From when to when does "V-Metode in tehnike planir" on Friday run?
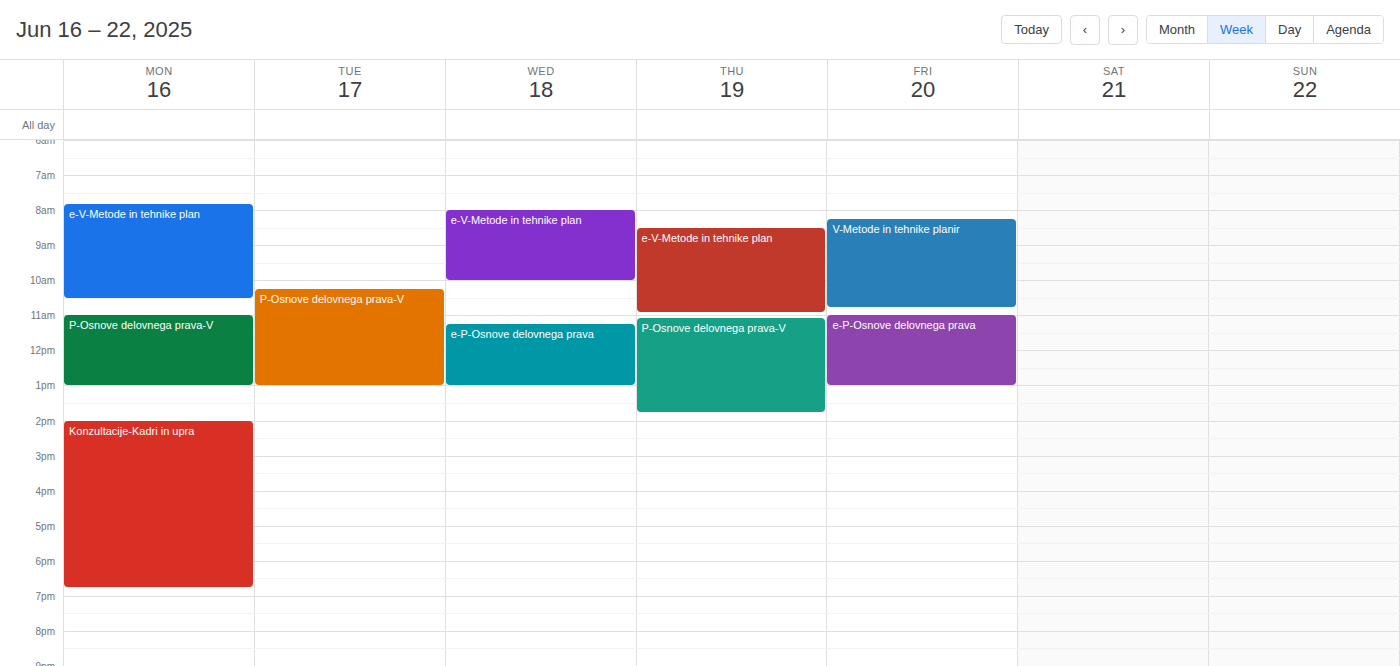
8:15 AM to 10:45 AM